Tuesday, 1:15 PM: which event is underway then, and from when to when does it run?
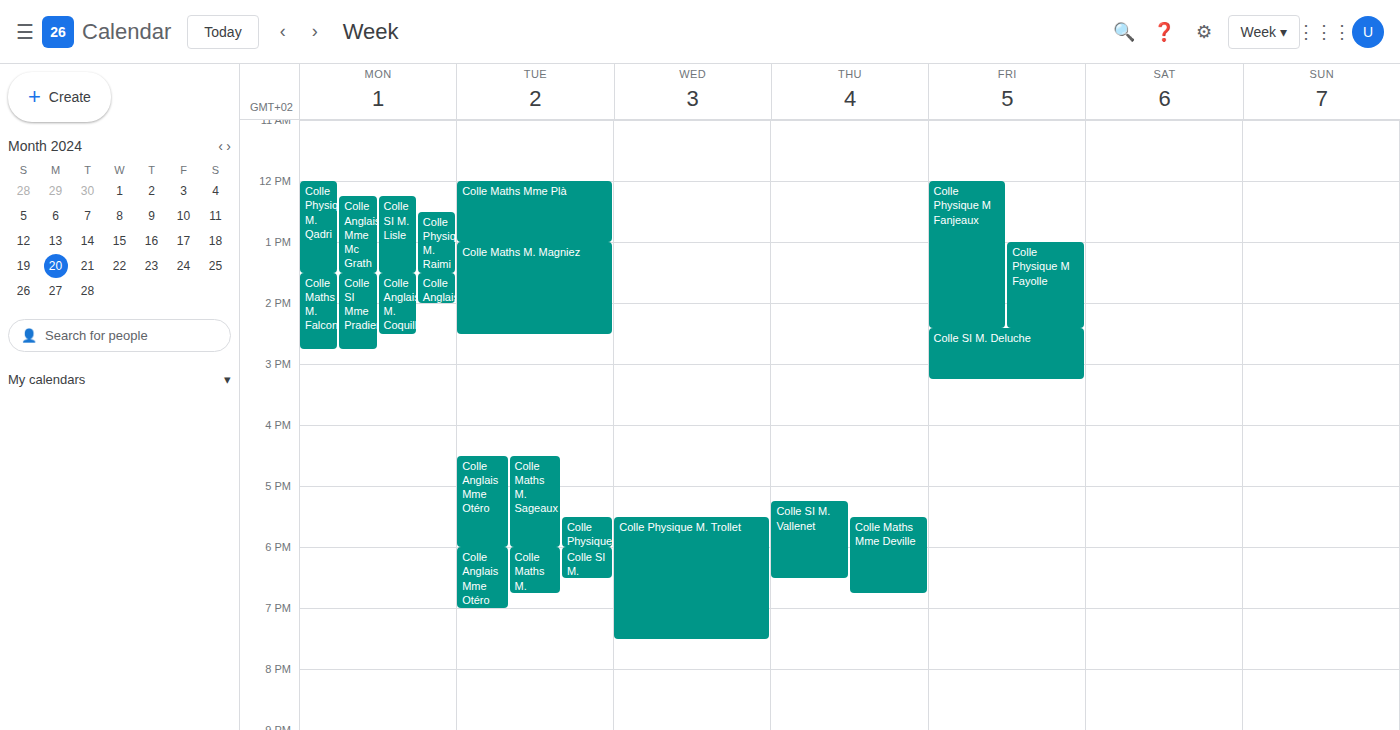
"Colle Maths M. Magniez", 1:00 PM to 2:30 PM